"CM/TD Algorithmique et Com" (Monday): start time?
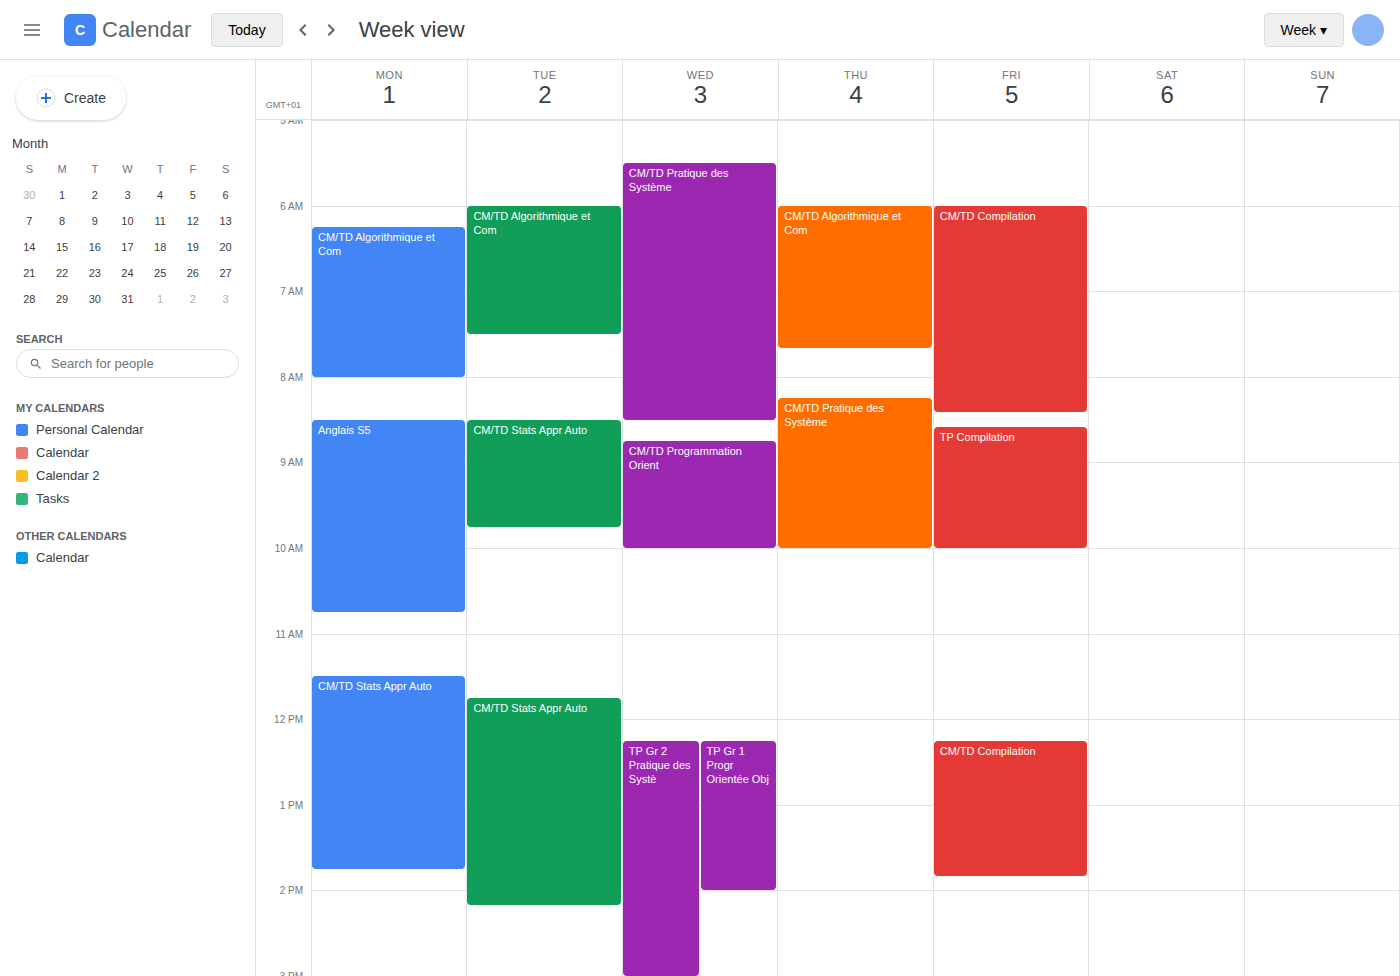
6:15 AM